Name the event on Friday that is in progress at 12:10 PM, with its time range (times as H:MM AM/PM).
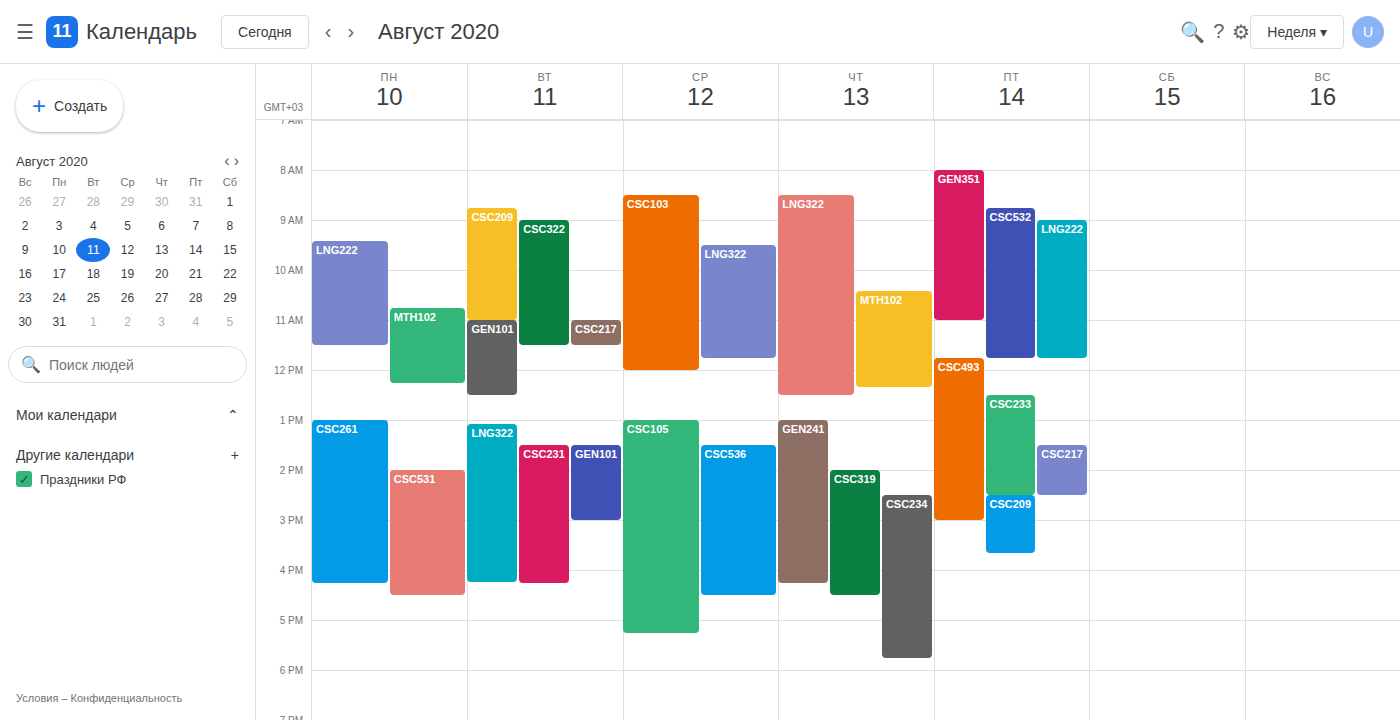
"CSC493", 11:45 AM to 3:00 PM